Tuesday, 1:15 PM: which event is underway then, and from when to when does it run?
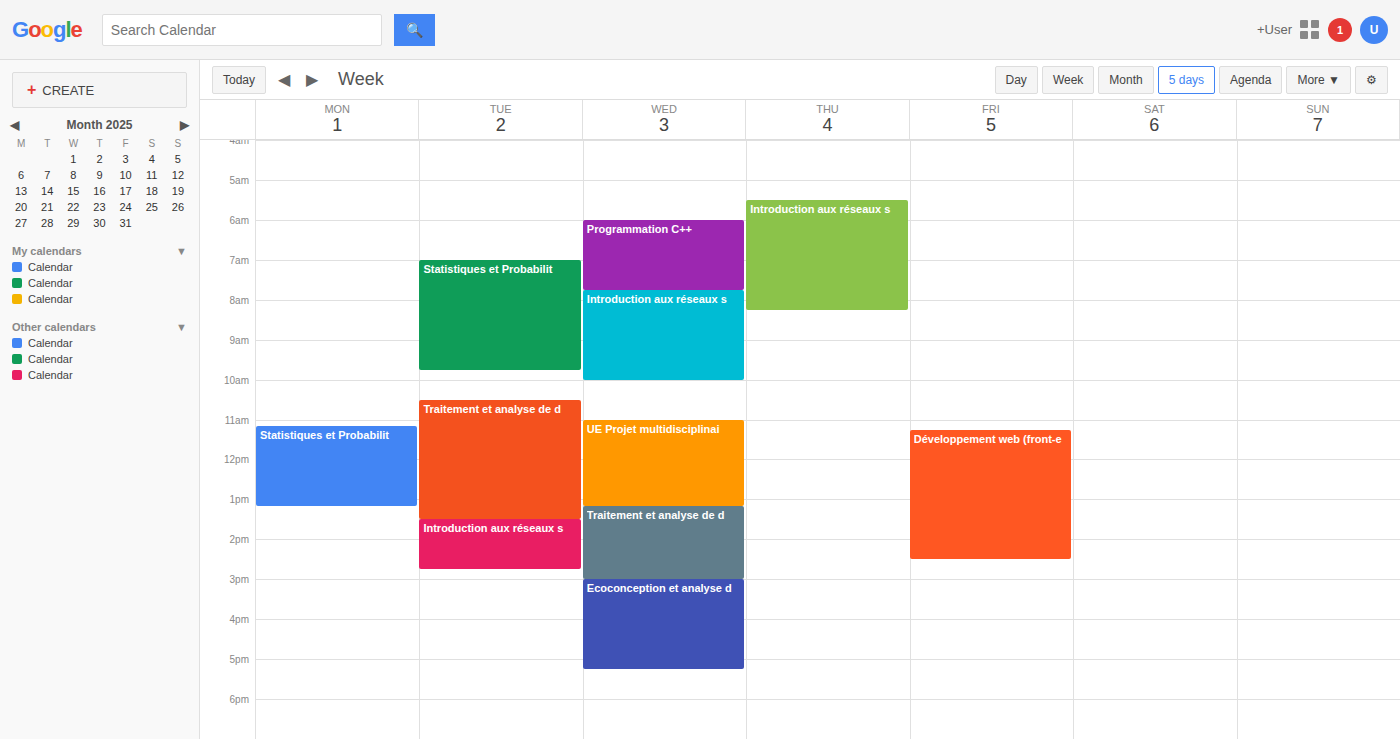
"Traitement et analyse de d", 10:30 AM to 1:30 PM